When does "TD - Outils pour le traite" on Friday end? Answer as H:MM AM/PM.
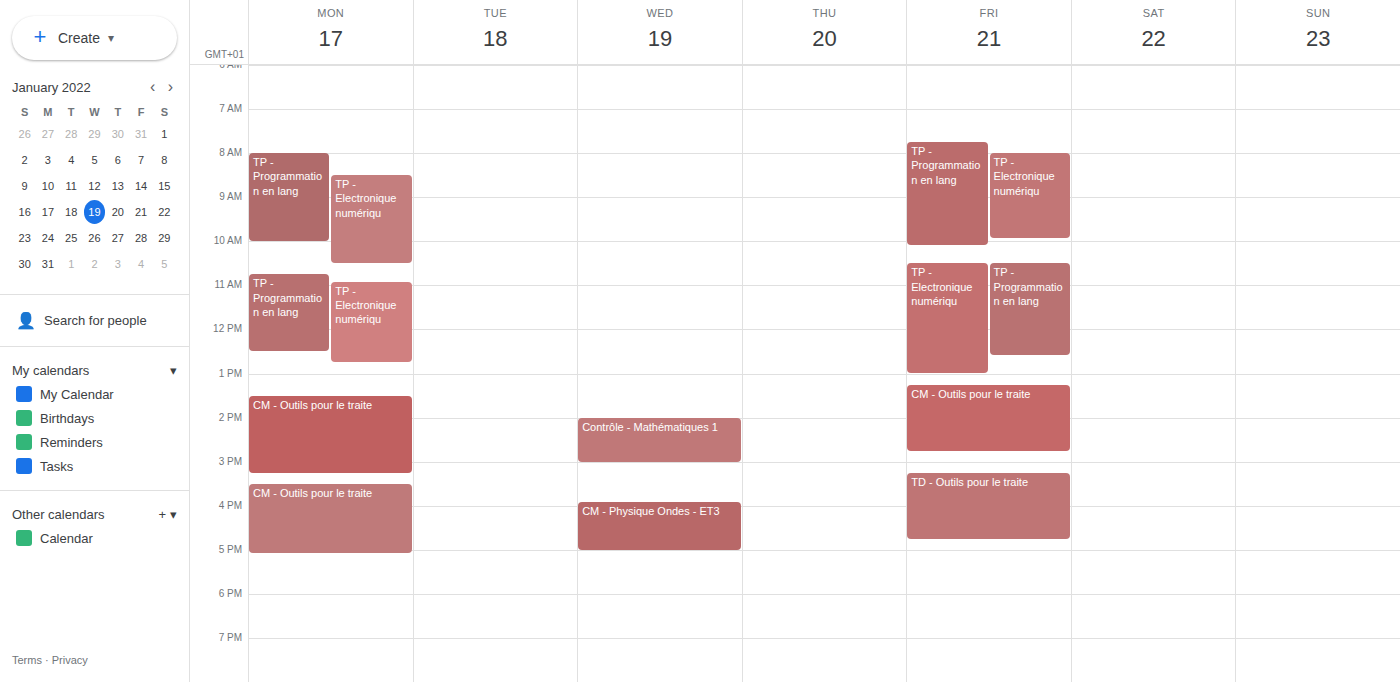
4:45 PM